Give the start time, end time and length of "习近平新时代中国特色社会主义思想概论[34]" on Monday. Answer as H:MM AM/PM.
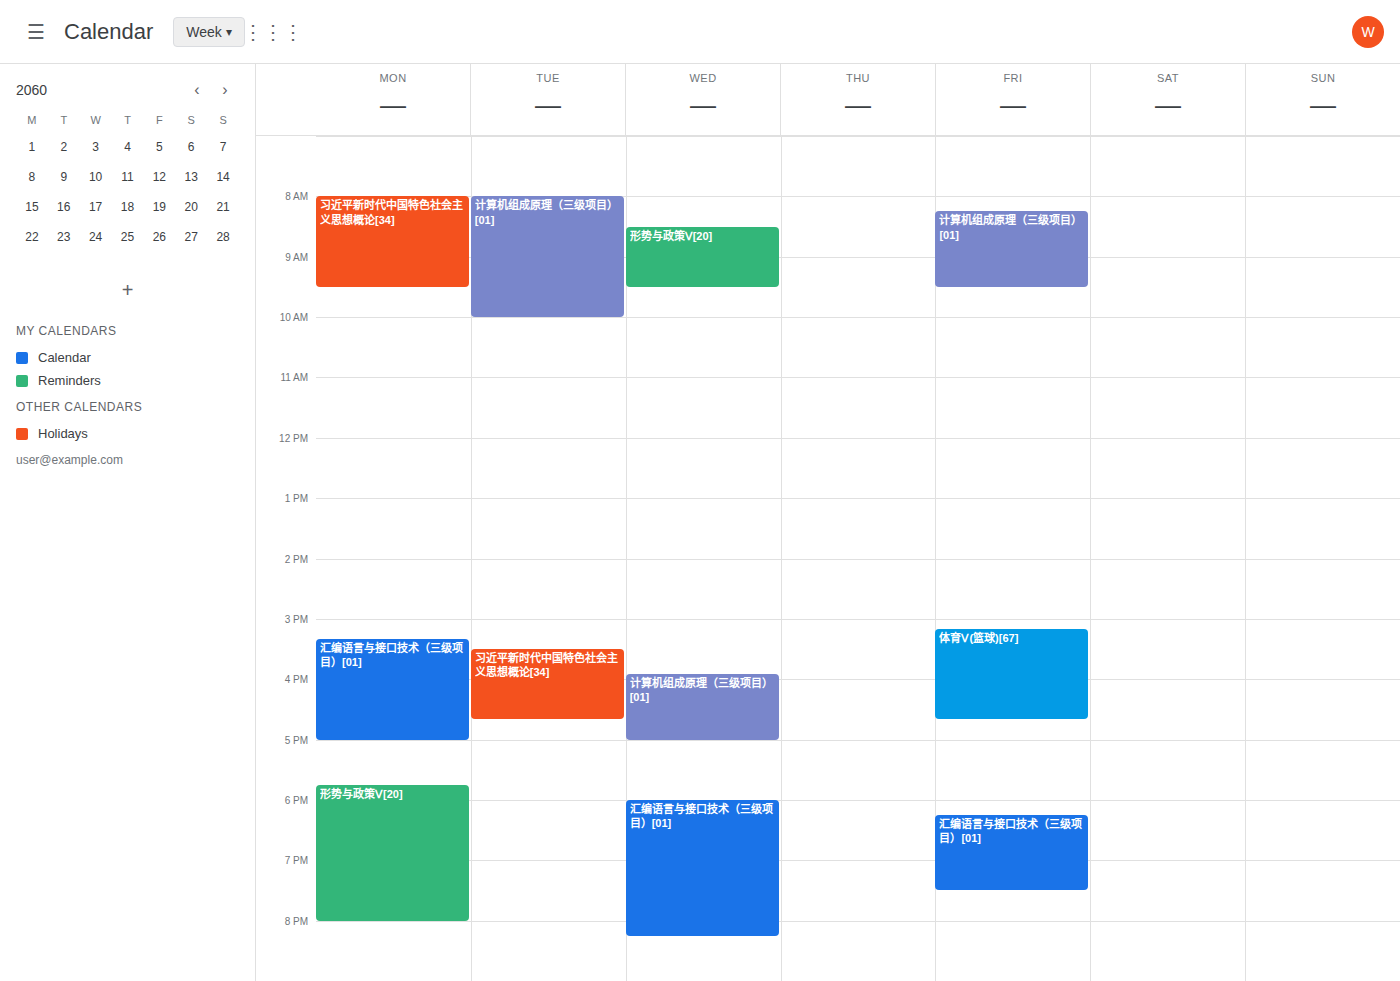
8:00 AM to 9:30 AM, 1 hour 30 minutes